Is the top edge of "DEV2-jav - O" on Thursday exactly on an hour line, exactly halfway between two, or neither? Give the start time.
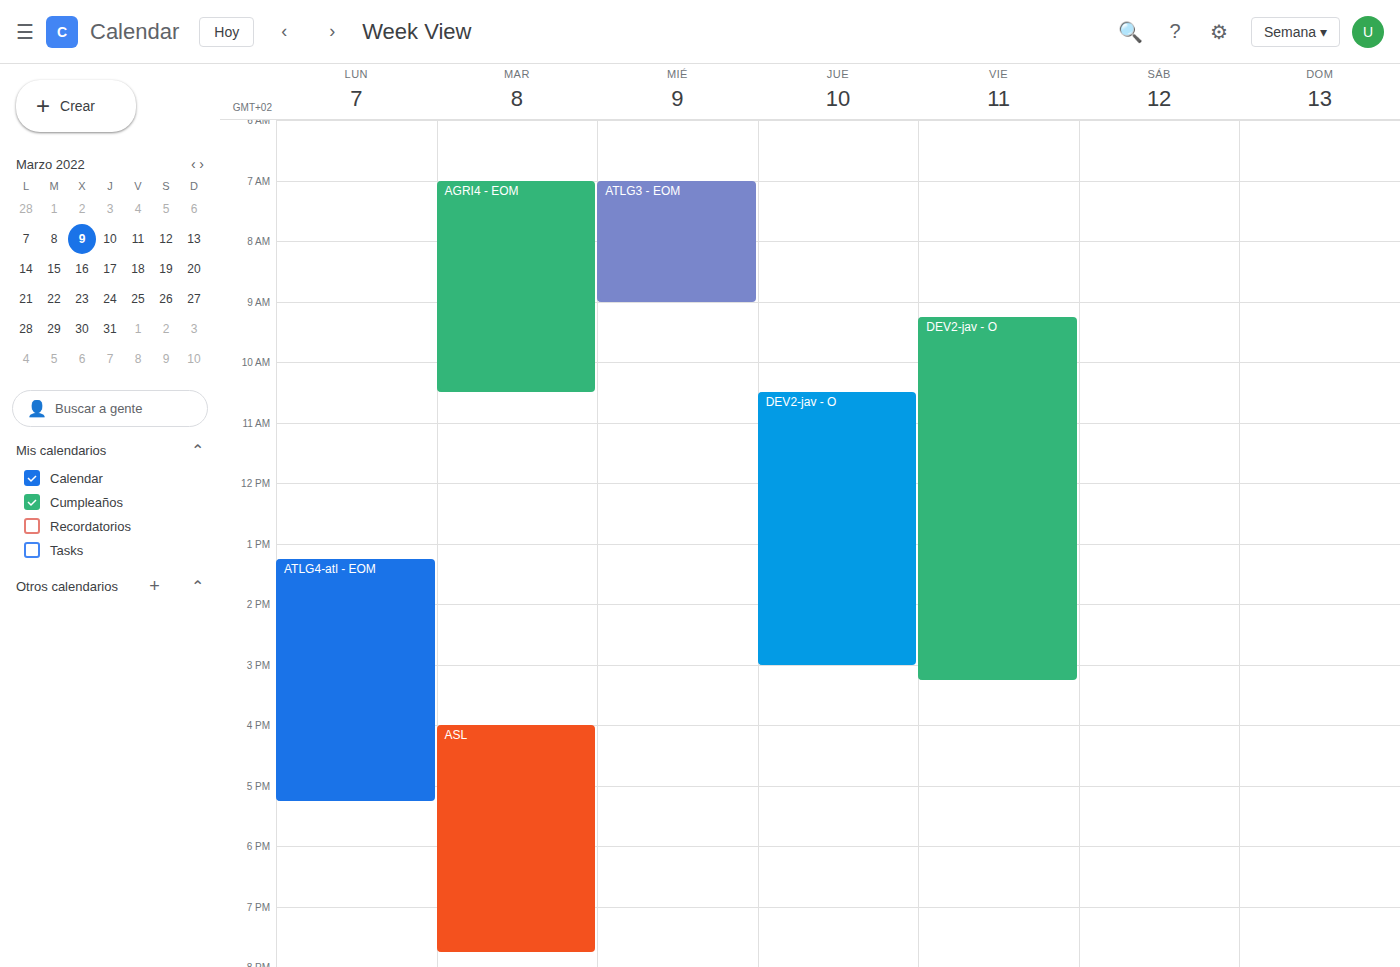
10:30 AM -- halfway between the 10 AM and 11 AM lines.